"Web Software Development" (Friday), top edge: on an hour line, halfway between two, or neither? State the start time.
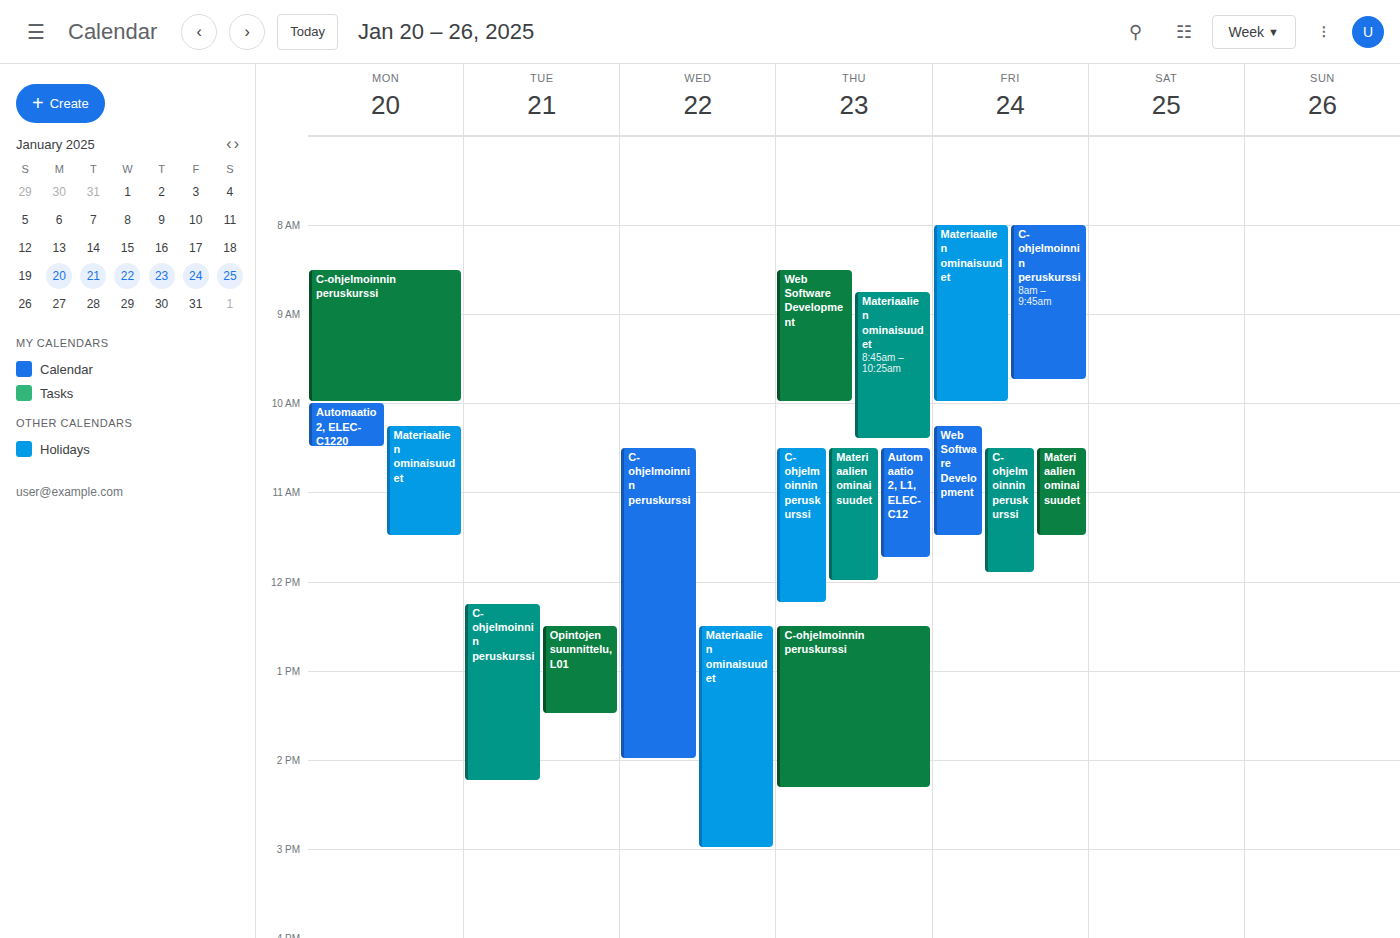
10:15 AM -- neither: a quarter of the way from the 10 AM line to the 11 AM line.